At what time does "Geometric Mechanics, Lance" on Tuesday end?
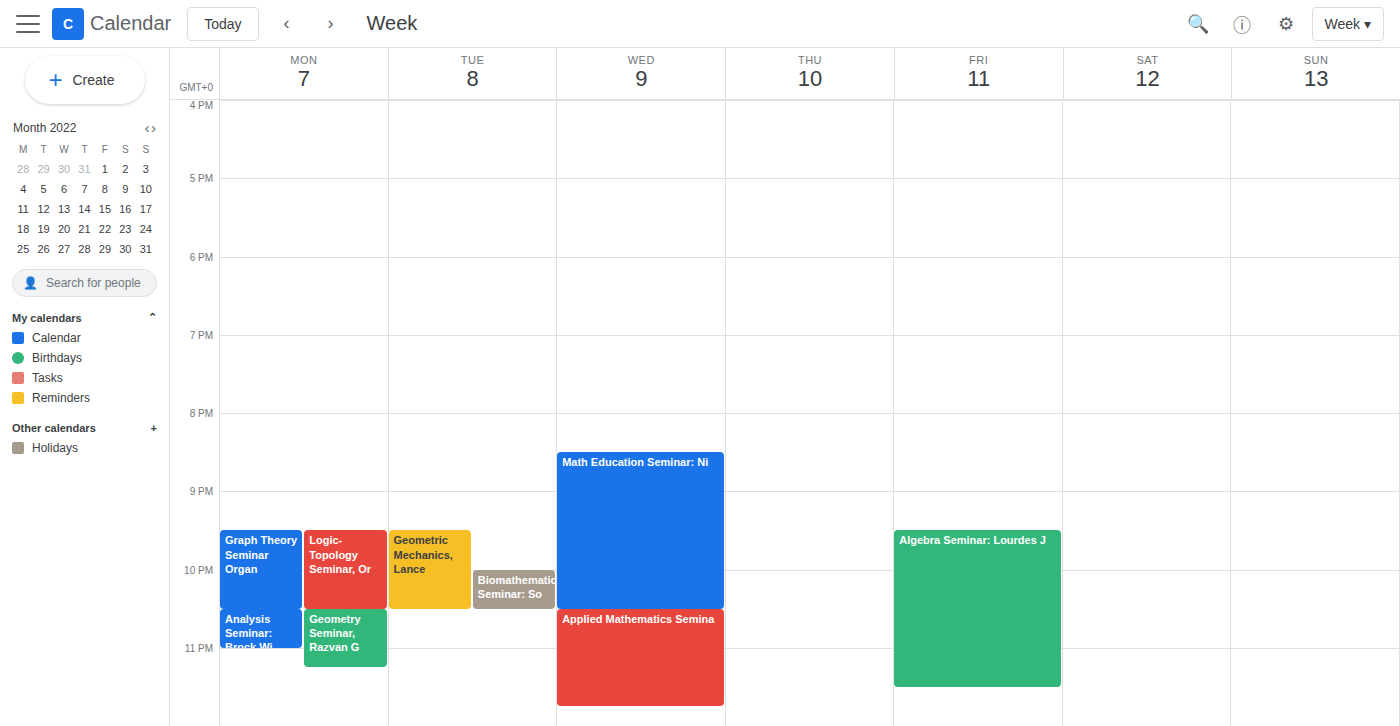
10:30 PM